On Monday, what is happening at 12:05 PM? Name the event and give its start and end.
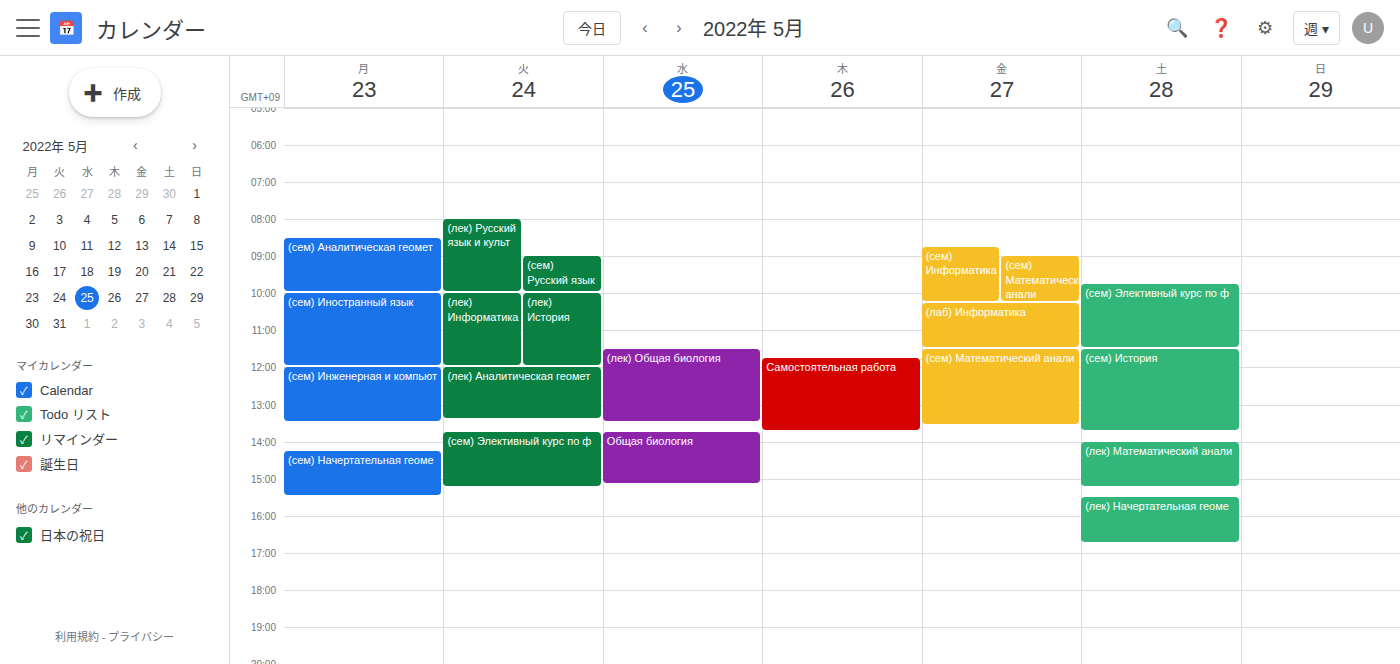
"(сем) Инженерная и компьют", 12:00 PM to 1:30 PM